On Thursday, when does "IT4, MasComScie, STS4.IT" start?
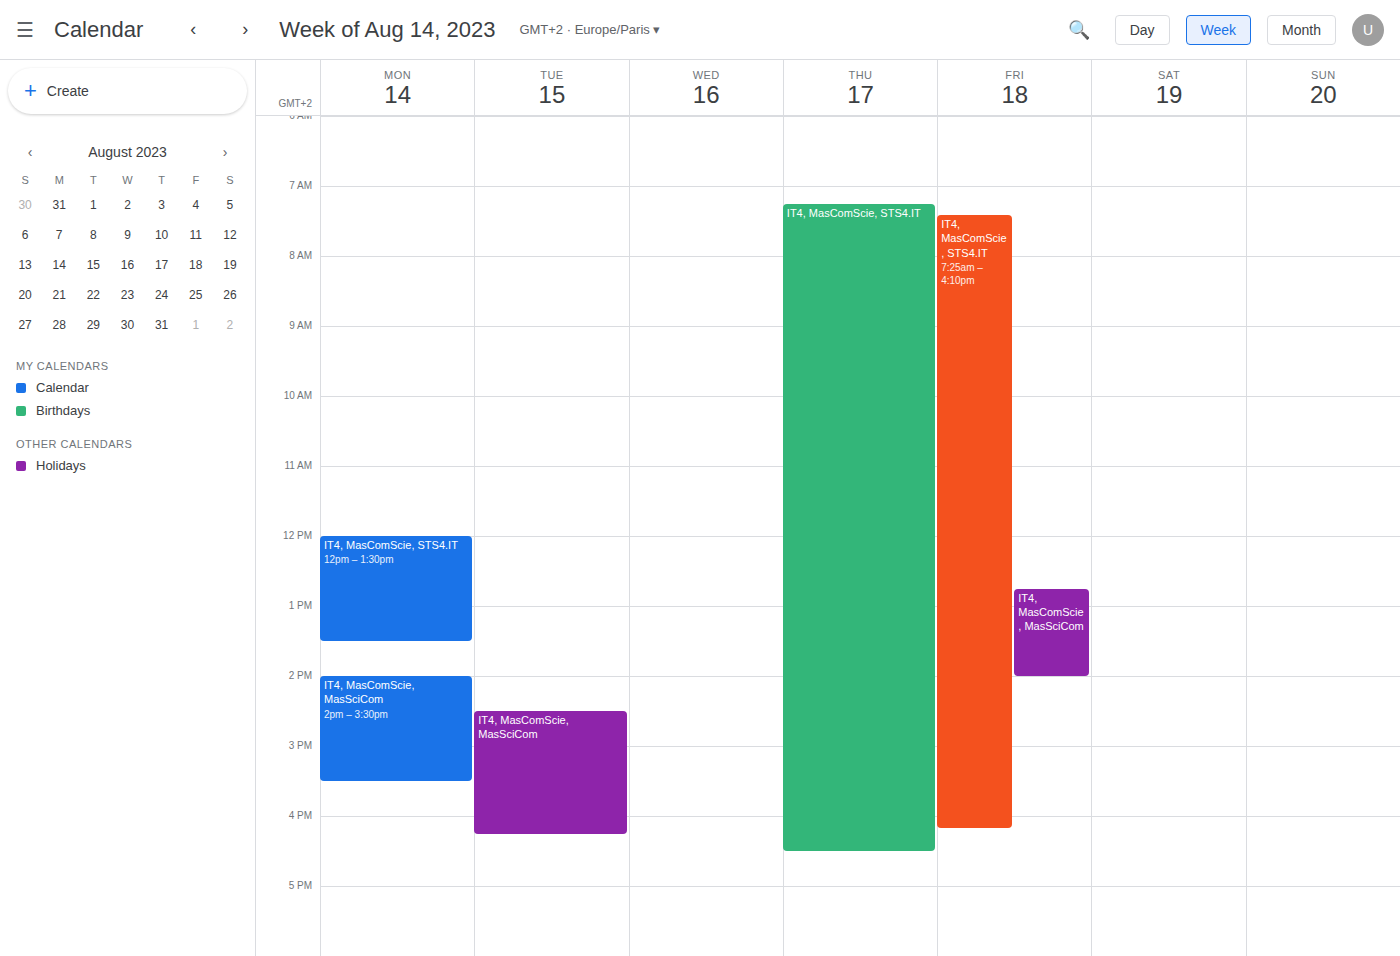
7:15 AM